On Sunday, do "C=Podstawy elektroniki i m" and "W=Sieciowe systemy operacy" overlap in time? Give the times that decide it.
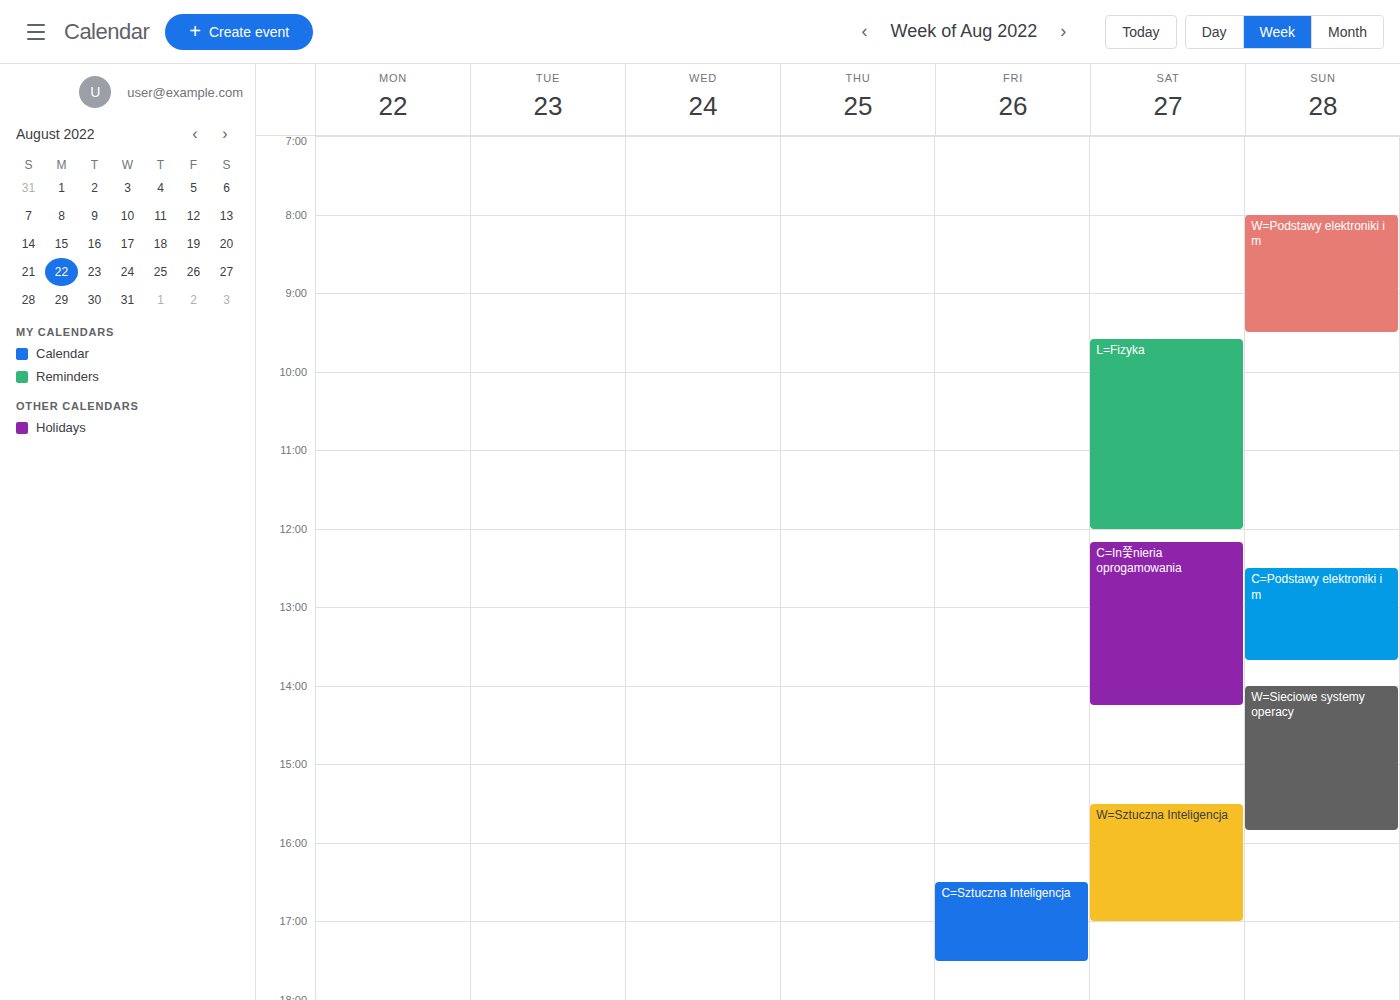
"C=Podstawy elektroniki i m" ends at 1:40 PM and "W=Sieciowe systemy operacy" starts at 2:00 PM -- no overlap.